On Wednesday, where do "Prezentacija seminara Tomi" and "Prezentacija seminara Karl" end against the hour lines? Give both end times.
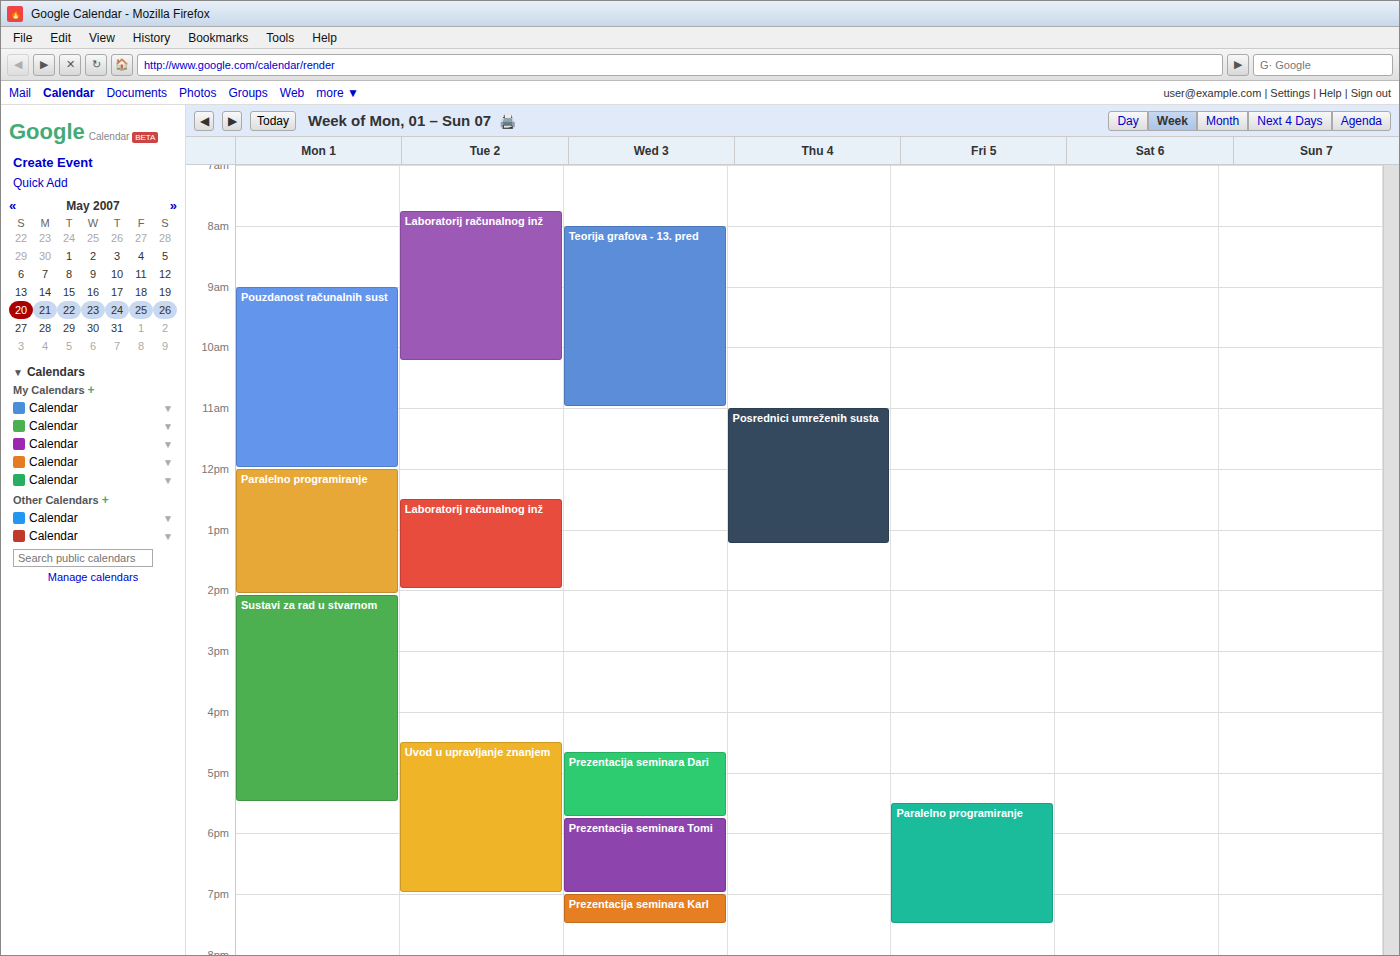
"Prezentacija seminara Tomi": 7:00 PM, exactly on the 7 PM line. "Prezentacija seminara Karl": 7:30 PM, halfway between the 7 PM and 8 PM lines.